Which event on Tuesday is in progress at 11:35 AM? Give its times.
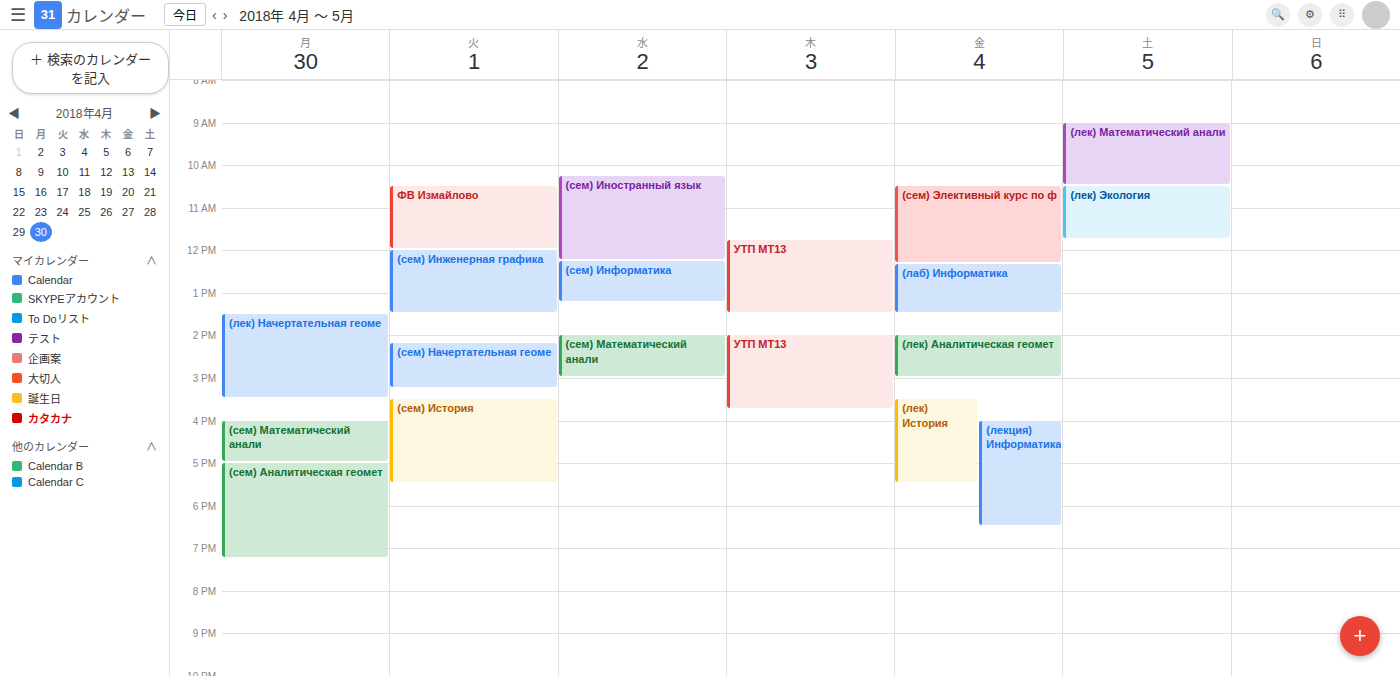
"ФВ Измайлово", 10:30 AM to 12:00 PM